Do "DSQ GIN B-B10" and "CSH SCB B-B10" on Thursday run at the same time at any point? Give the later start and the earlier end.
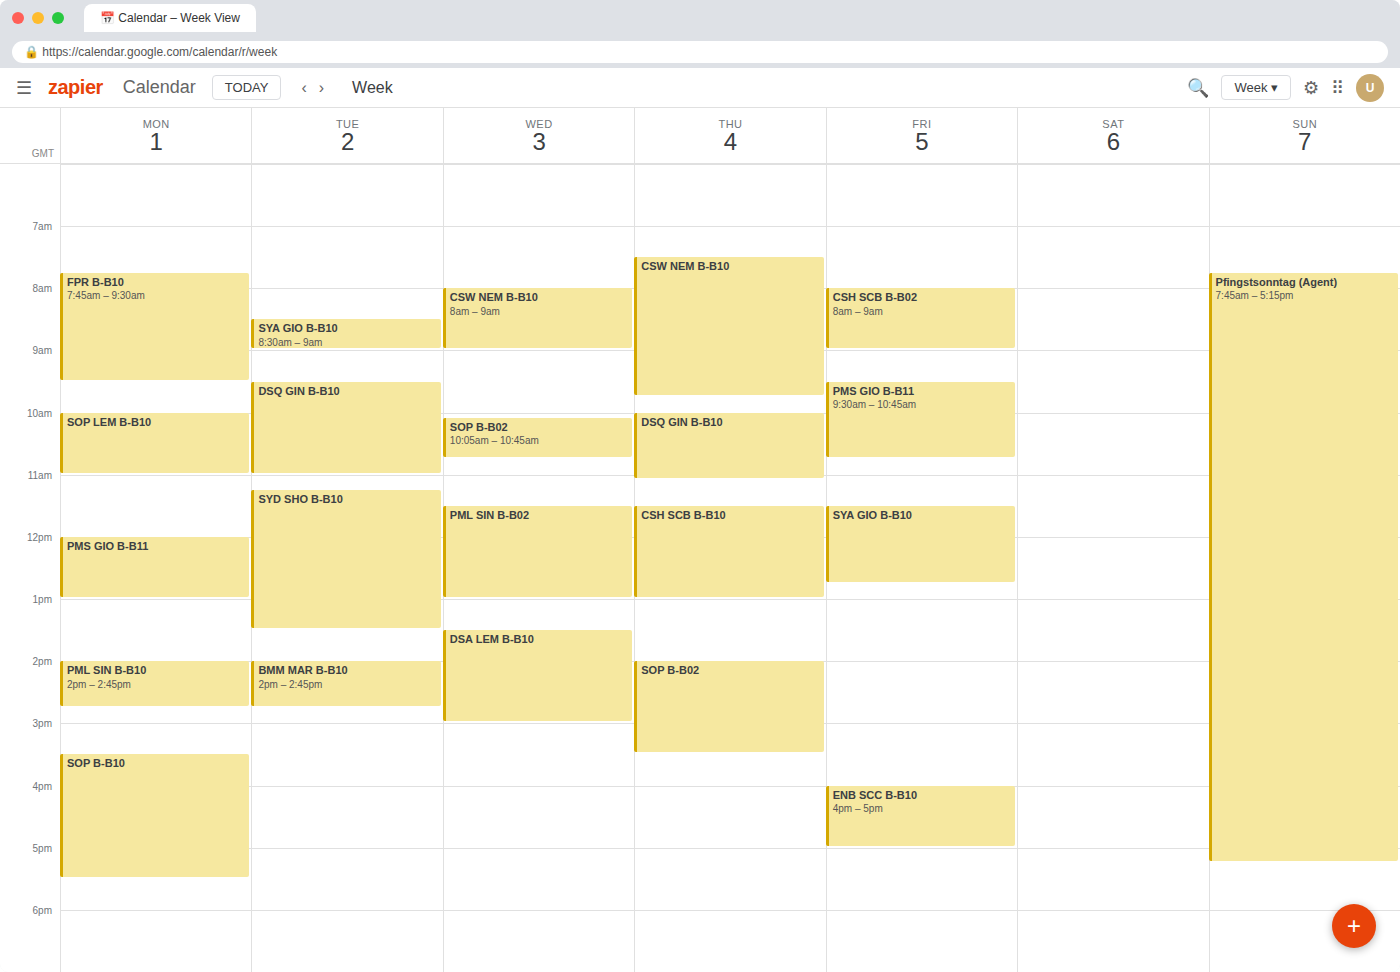
"DSQ GIN B-B10" ends at 11:05 and "CSH SCB B-B10" starts at 11:30 -- no overlap.